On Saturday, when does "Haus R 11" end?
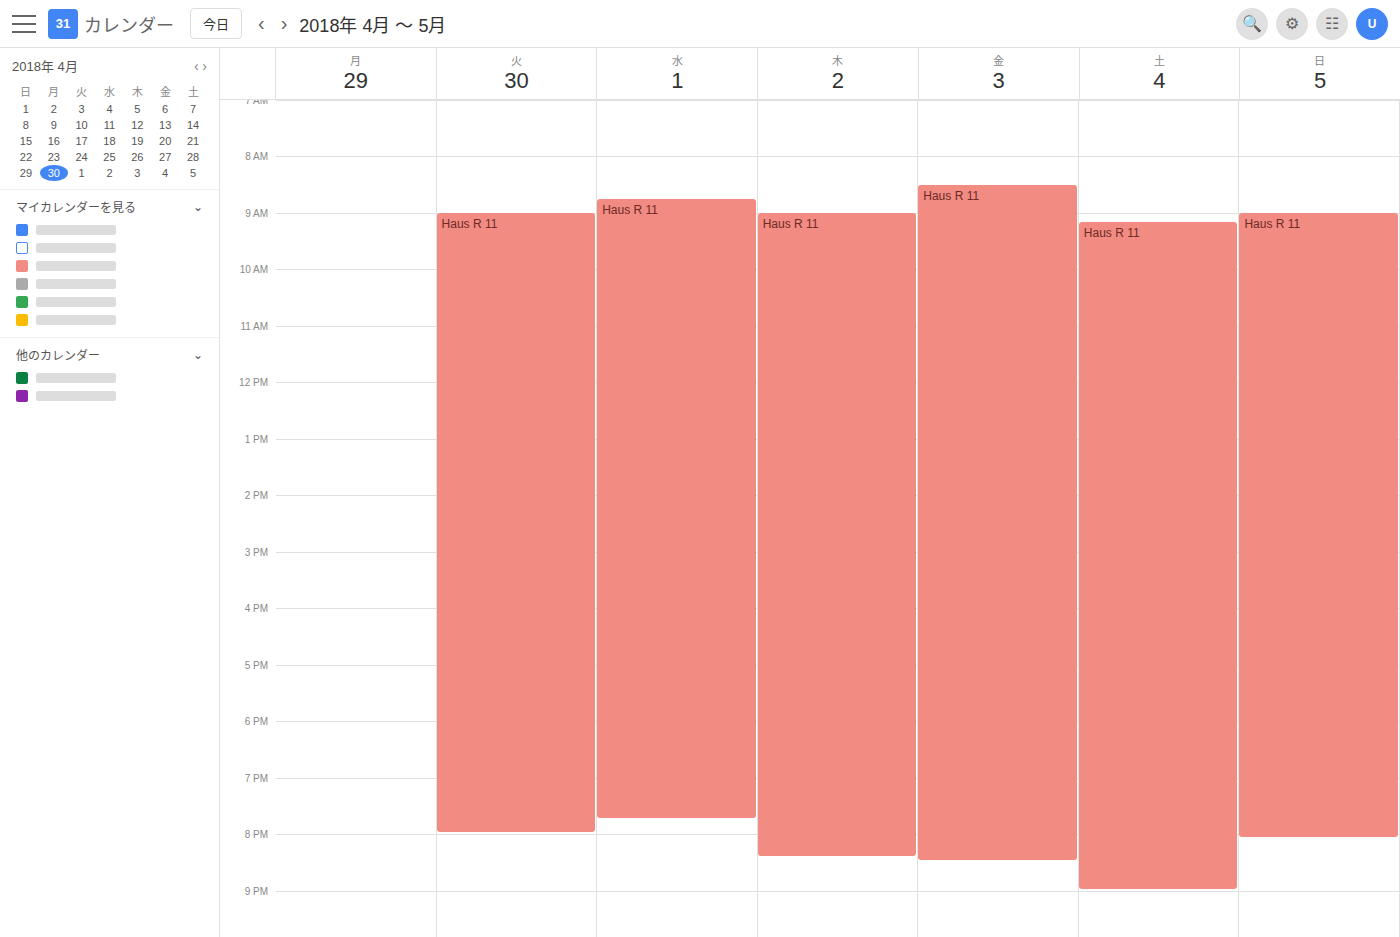
9:00 PM